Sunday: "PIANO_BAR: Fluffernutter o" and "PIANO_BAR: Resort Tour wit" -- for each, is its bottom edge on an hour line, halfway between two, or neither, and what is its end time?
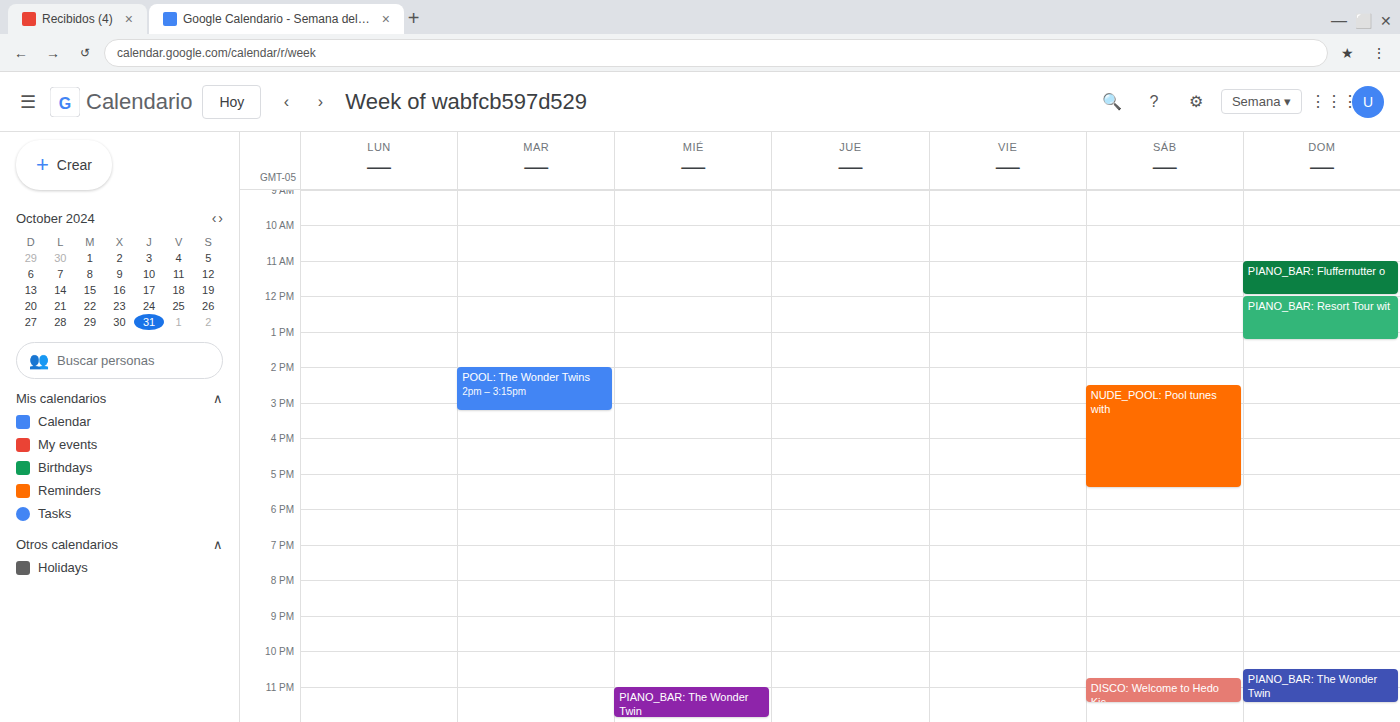
"PIANO_BAR: Fluffernutter o": 12:00 PM, exactly on the 12 PM line. "PIANO_BAR: Resort Tour wit": 1:15 PM, neither: a quarter of the way from the 1 PM line to the 2 PM line.